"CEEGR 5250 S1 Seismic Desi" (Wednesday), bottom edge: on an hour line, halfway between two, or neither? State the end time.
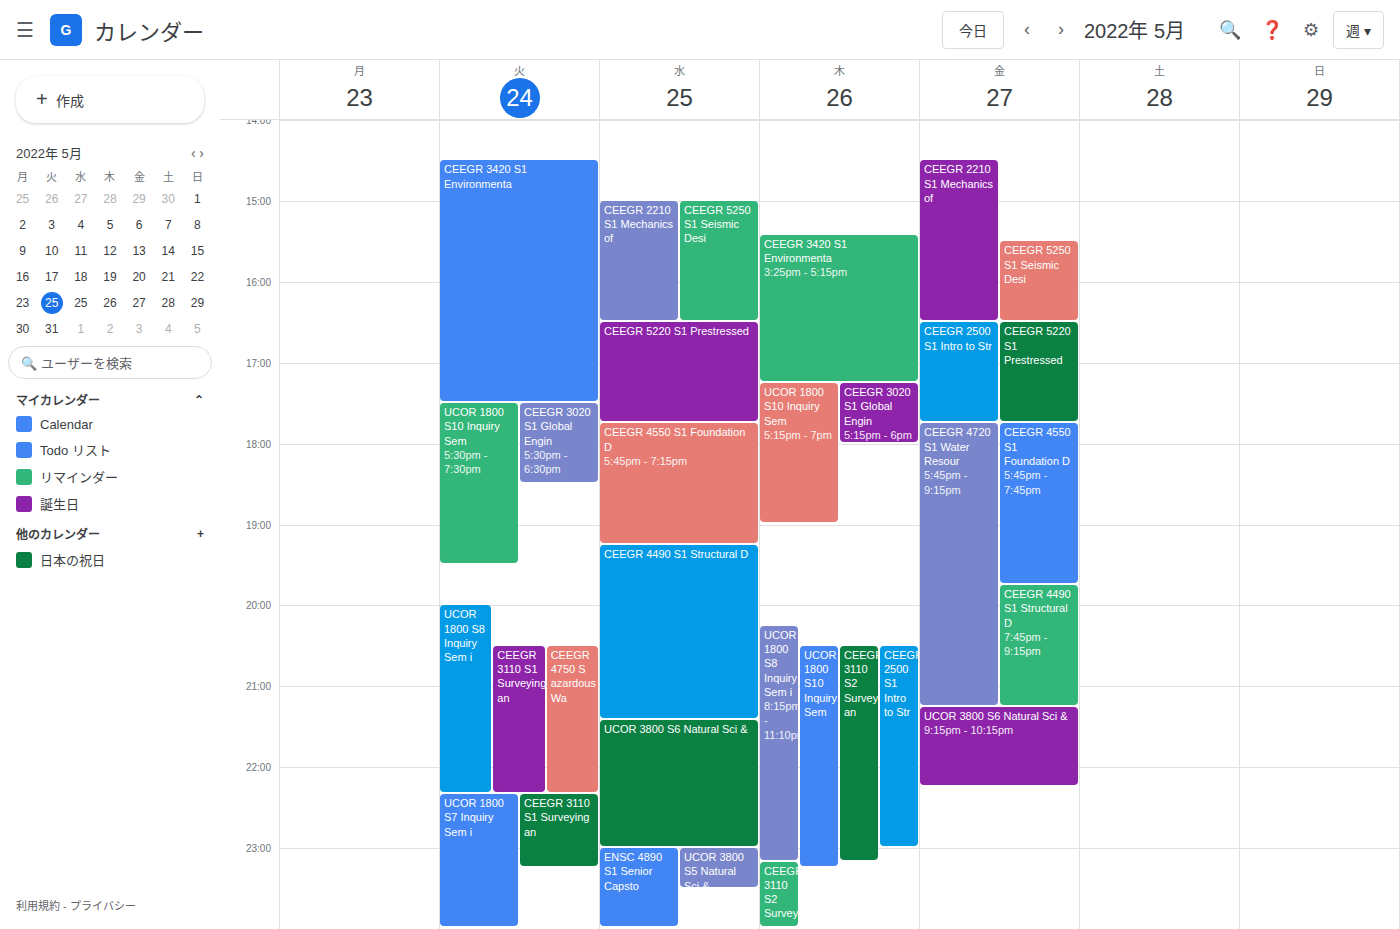
4:30 PM -- halfway between the 4 PM and 5 PM lines.